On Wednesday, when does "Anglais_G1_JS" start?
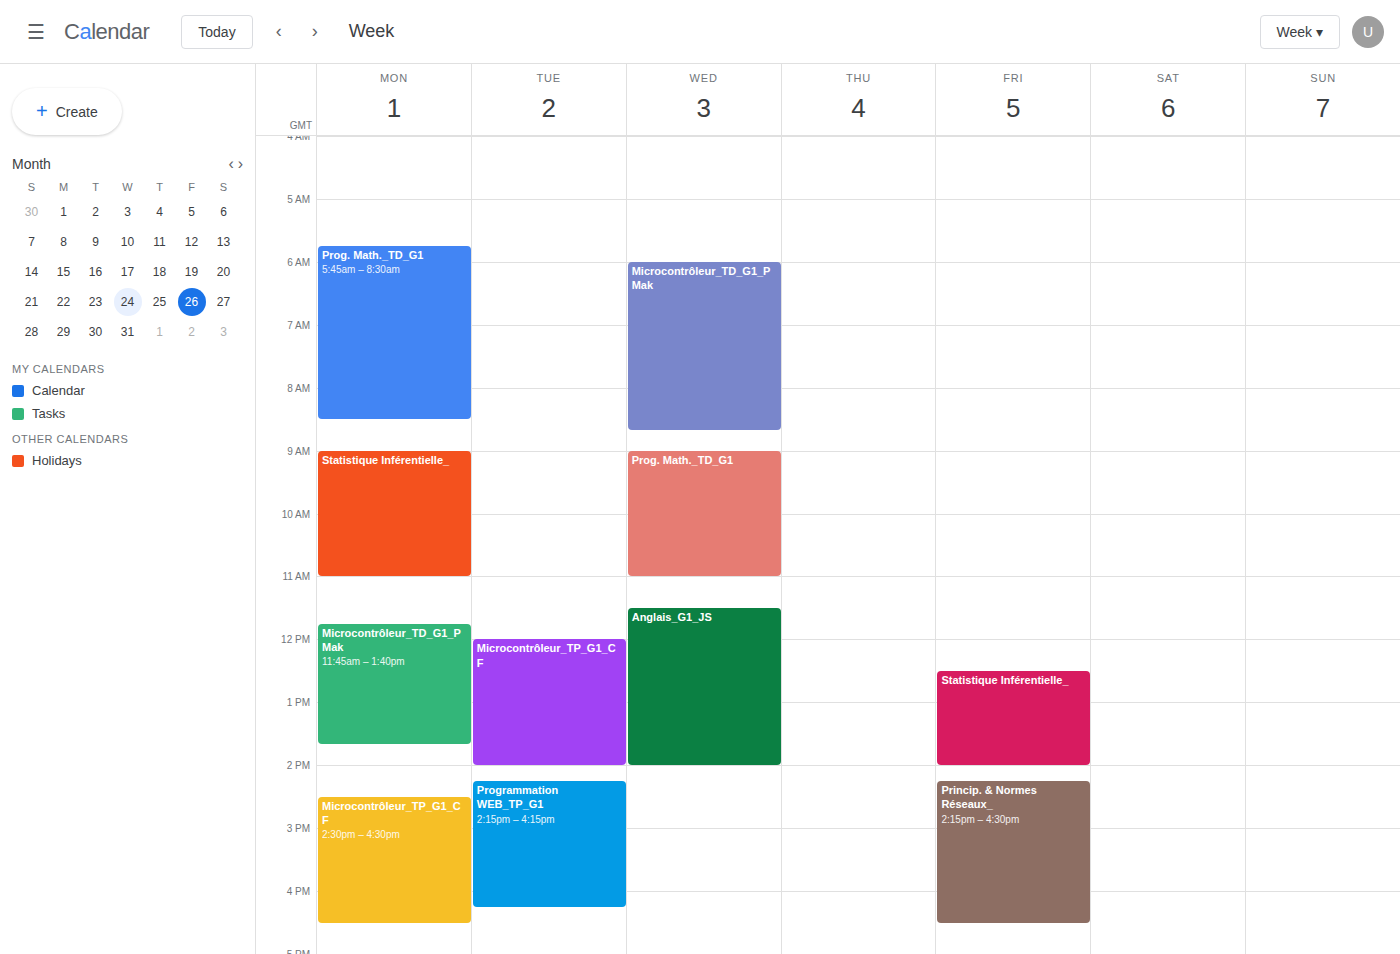
11:30